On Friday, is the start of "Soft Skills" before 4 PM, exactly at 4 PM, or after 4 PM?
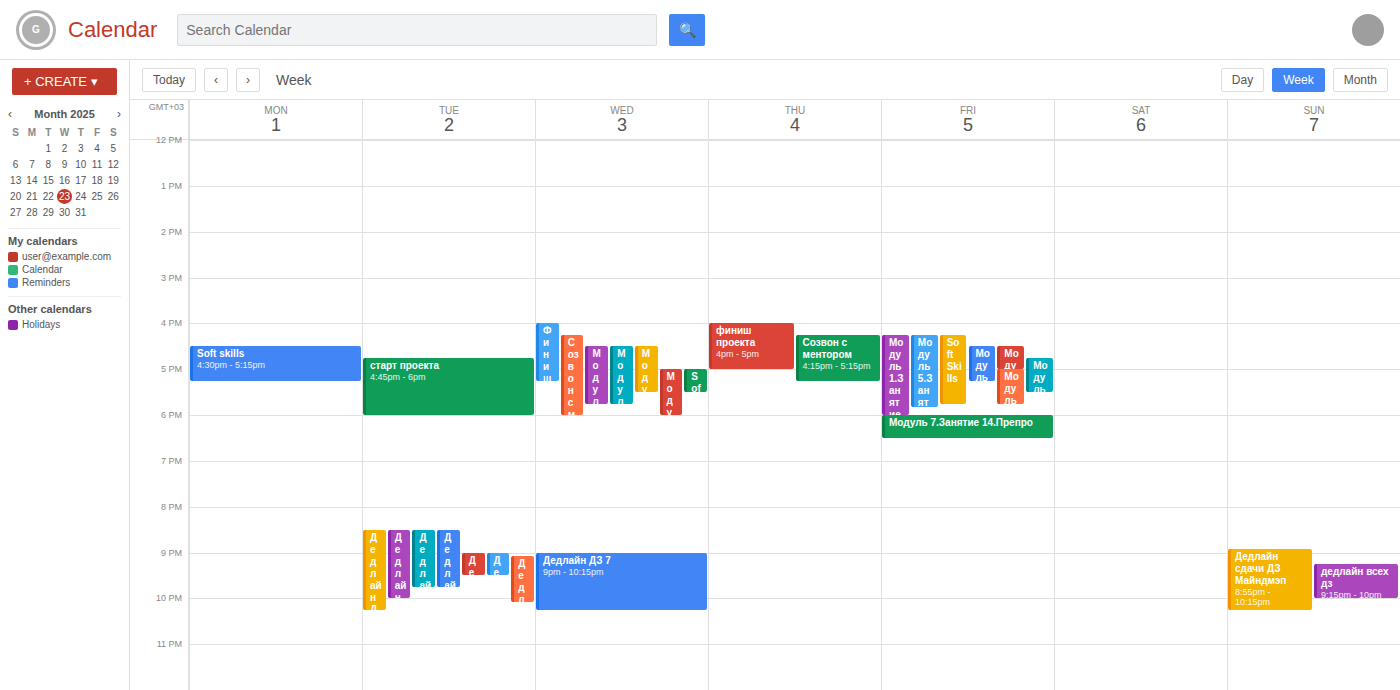
4:15 PM -- after 4 PM, 15 minutes below the 4 PM line.